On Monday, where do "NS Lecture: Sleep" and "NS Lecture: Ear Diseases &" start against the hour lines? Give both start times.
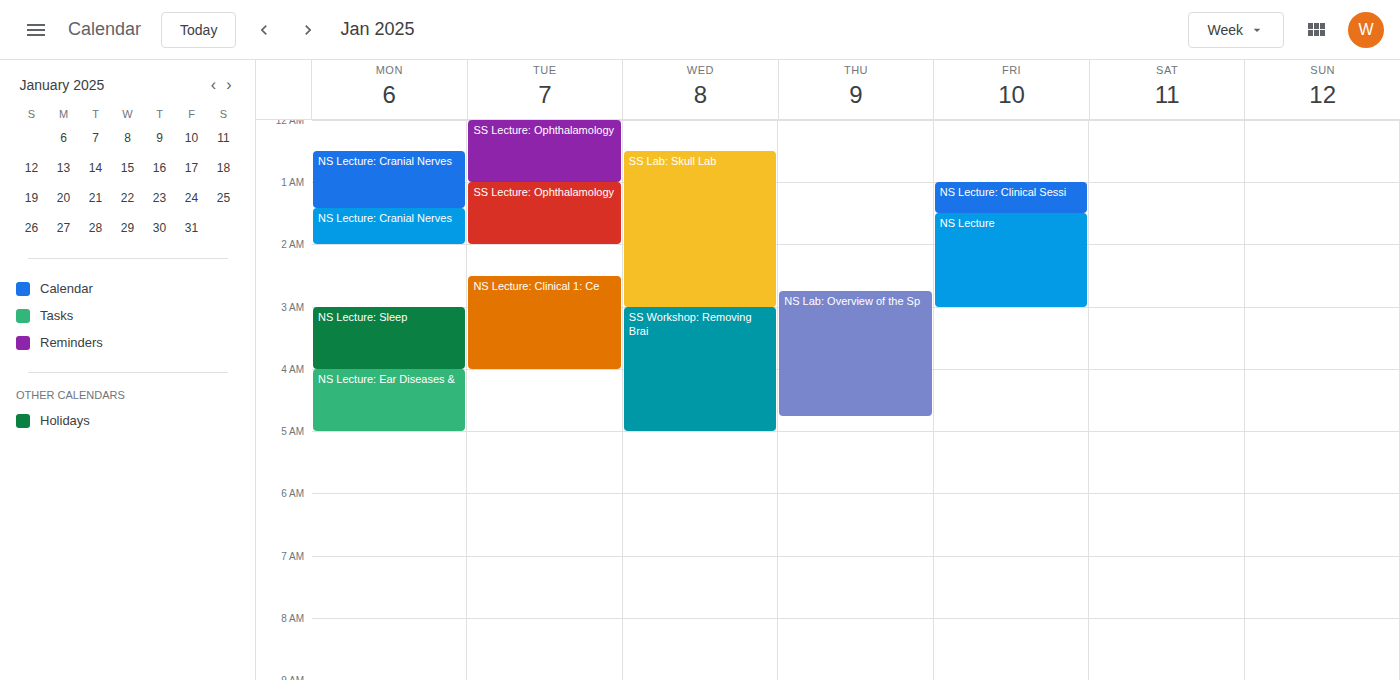
"NS Lecture: Sleep": 3:00 AM, exactly on the 3 AM line. "NS Lecture: Ear Diseases &": 4:00 AM, exactly on the 4 AM line.